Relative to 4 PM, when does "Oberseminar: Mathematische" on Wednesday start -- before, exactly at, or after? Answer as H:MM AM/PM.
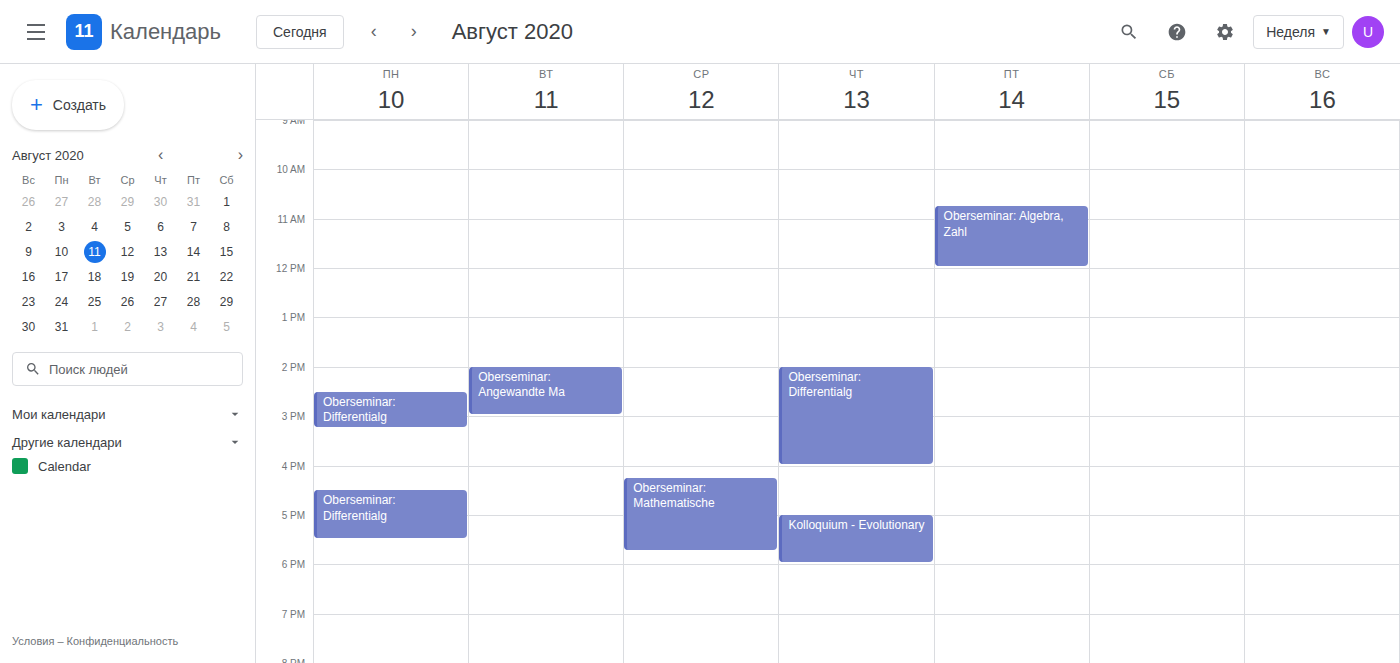
4:15 PM -- after 4 PM, 15 minutes below the 4 PM line.